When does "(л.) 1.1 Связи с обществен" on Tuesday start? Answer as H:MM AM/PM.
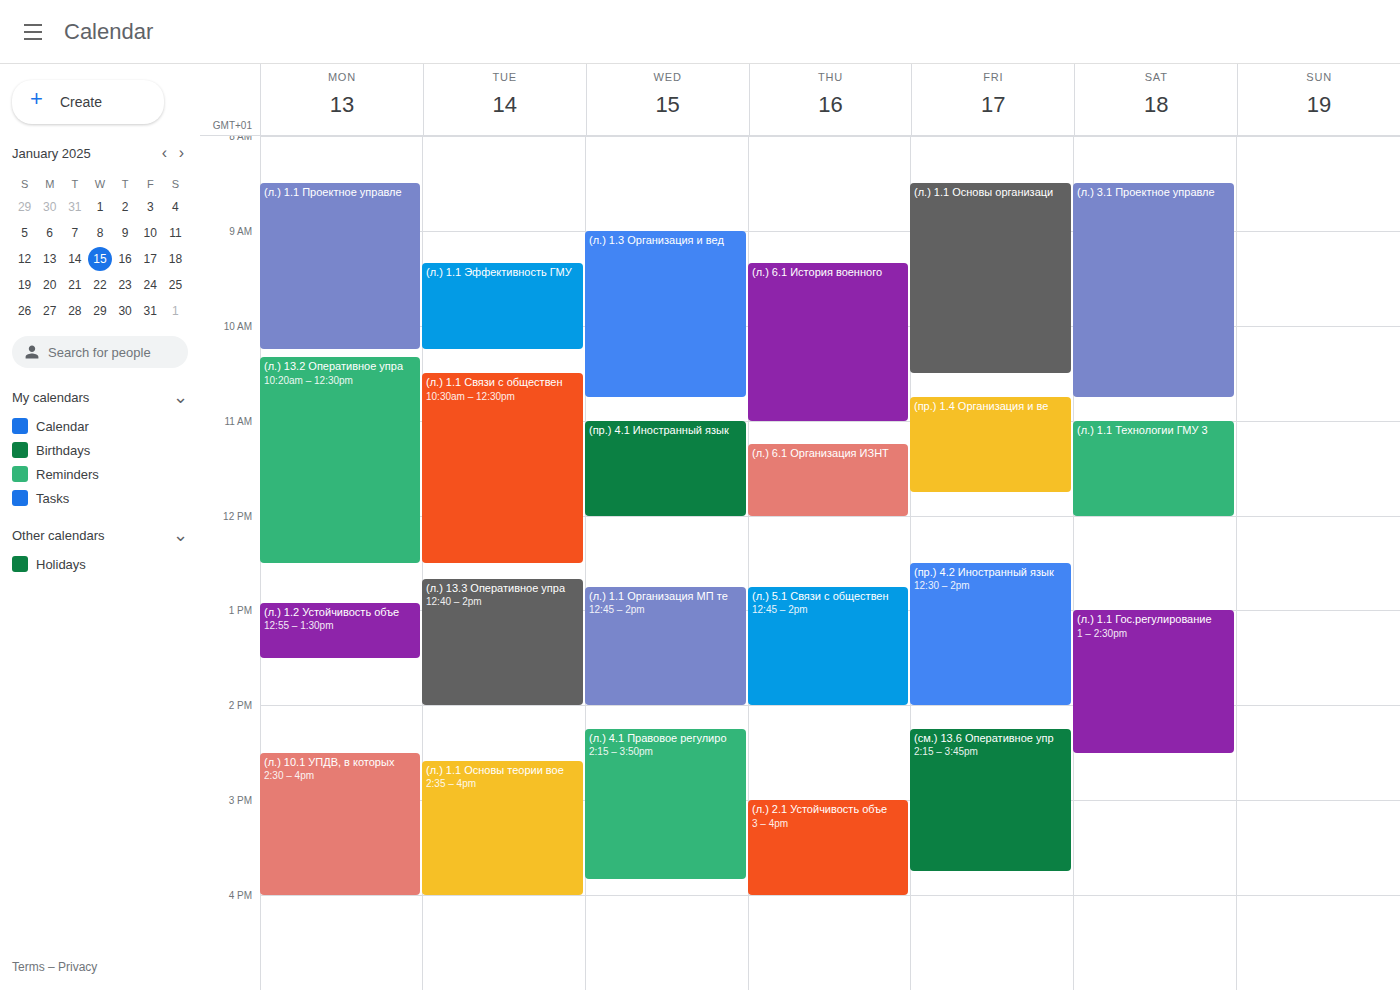
10:30 AM